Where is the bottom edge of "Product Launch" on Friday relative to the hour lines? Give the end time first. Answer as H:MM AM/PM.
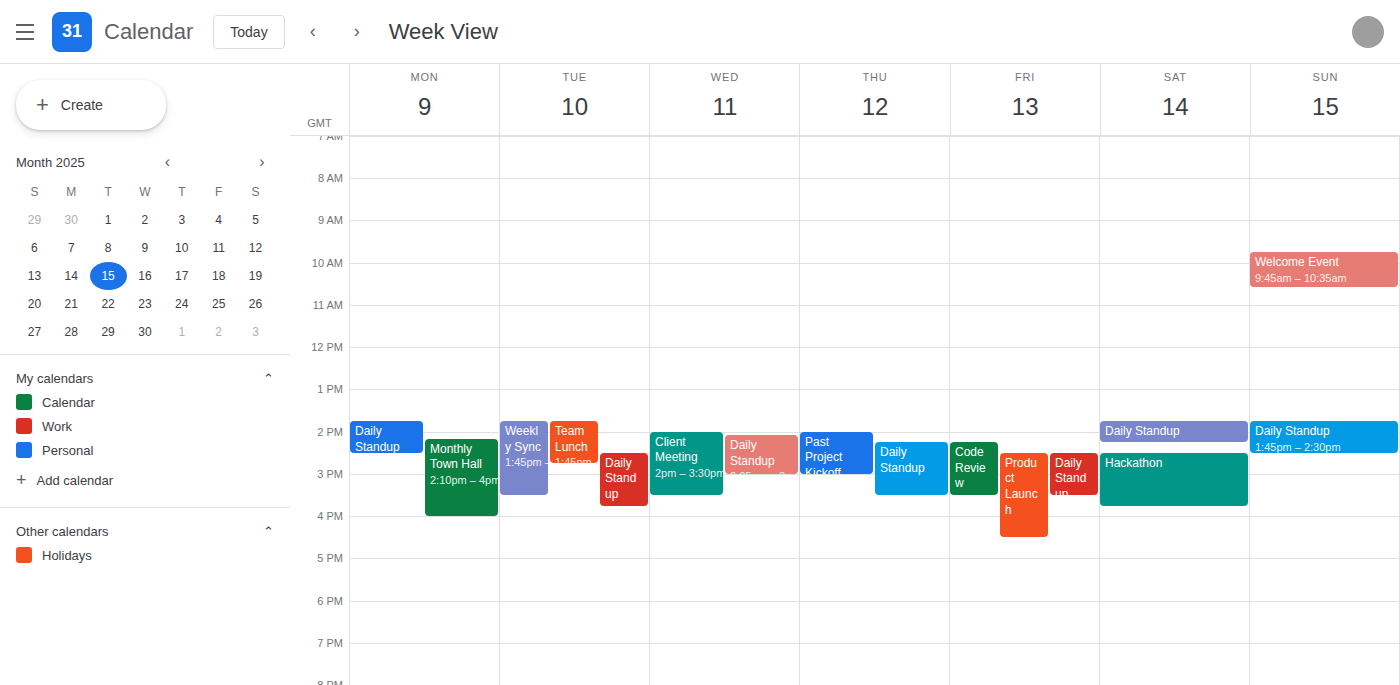
4:30 PM -- halfway between the 4 PM and 5 PM lines.